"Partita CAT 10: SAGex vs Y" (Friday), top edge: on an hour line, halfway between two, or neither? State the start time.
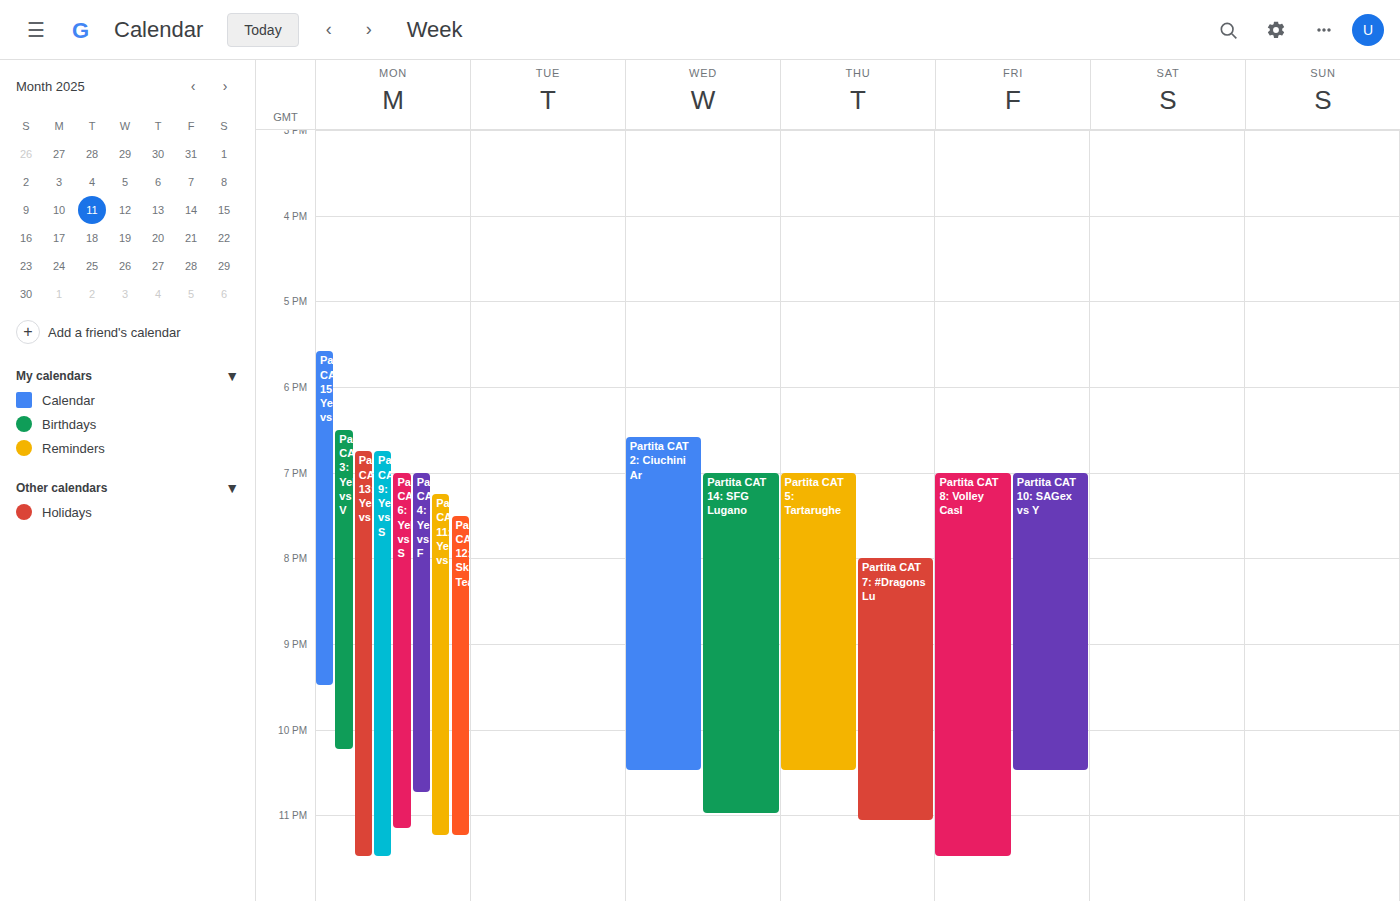
7:00 PM -- exactly on the 7 PM line.